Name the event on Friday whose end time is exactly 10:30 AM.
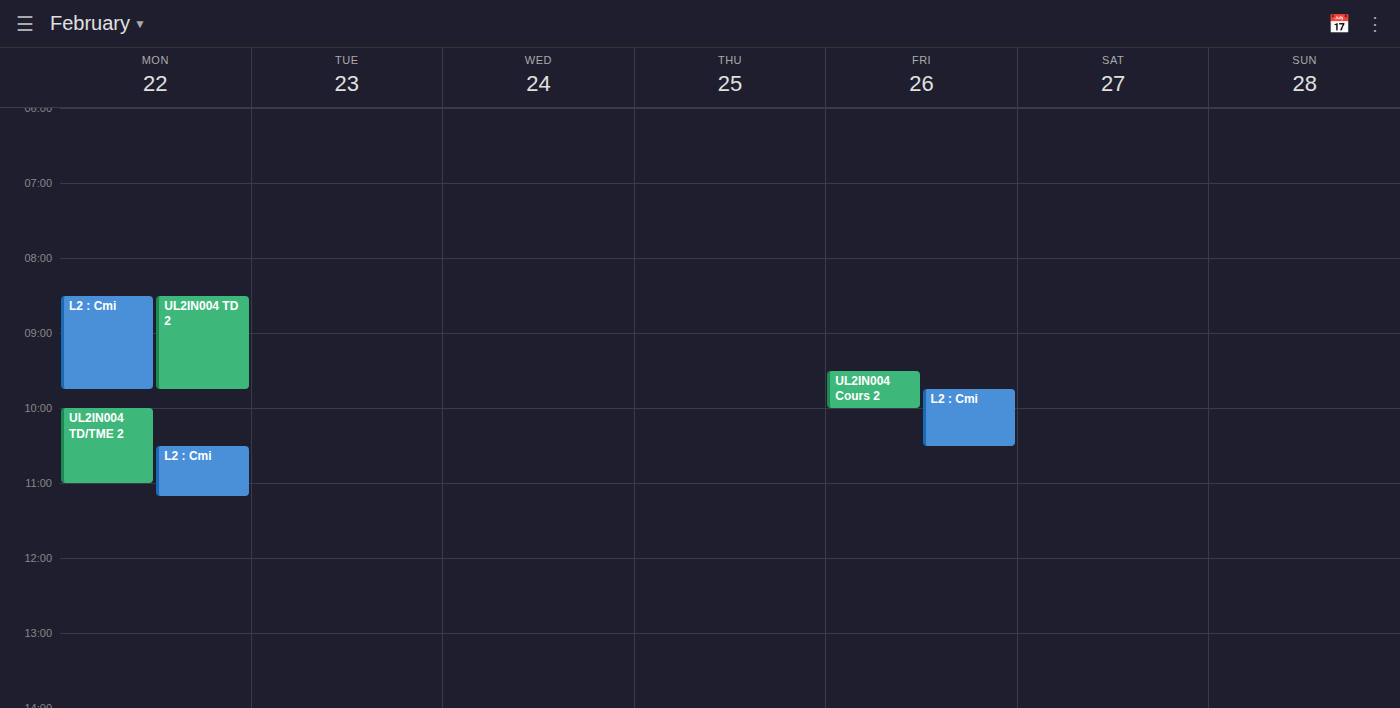
"L2 : Cmi"